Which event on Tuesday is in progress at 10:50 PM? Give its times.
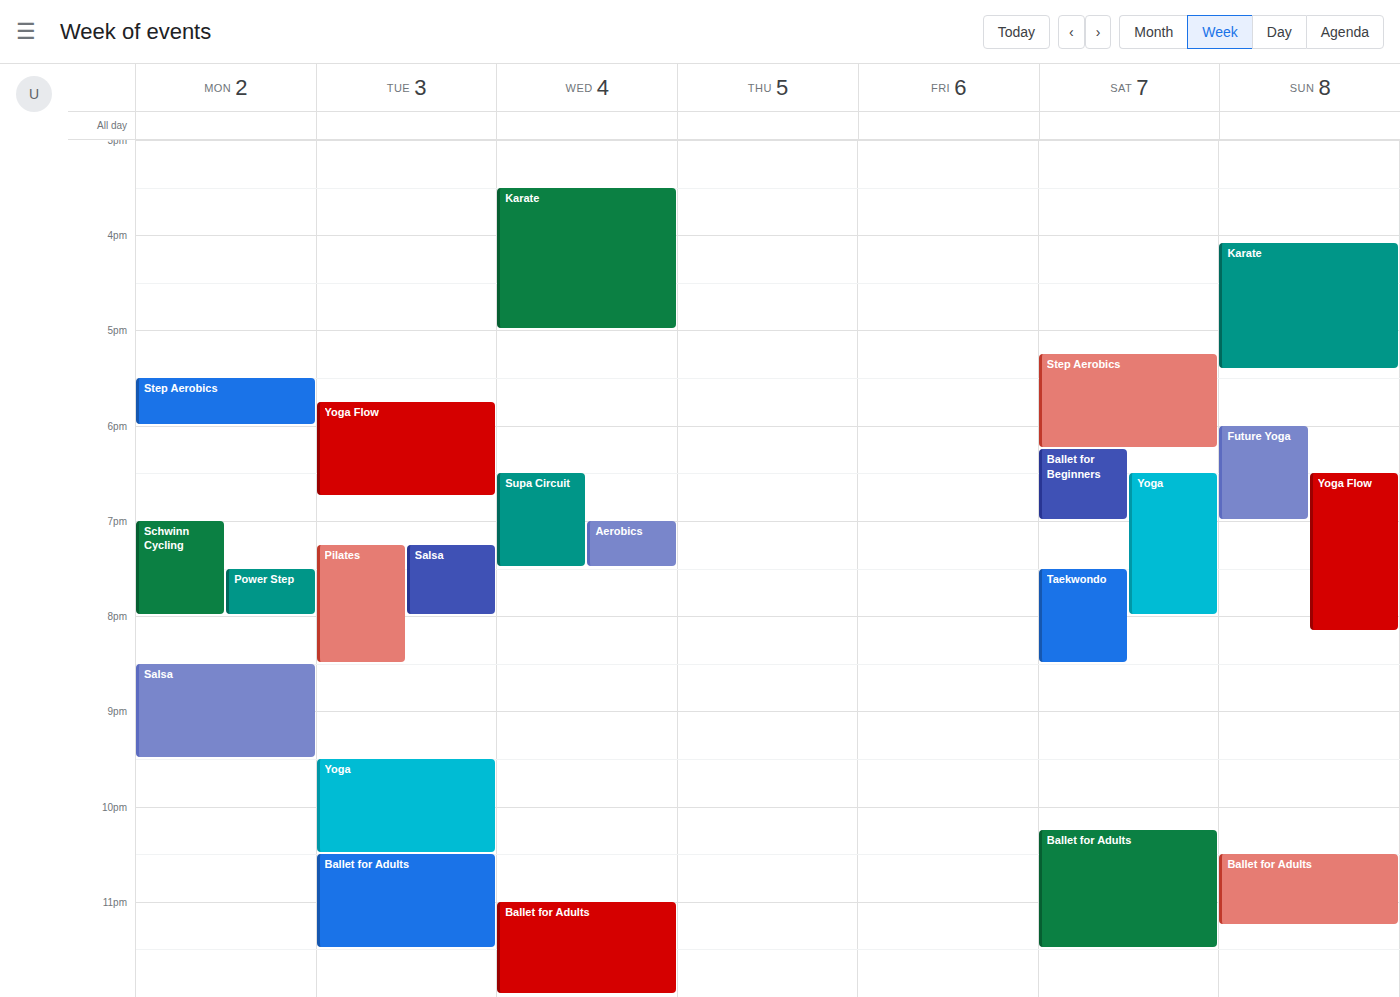
"Ballet for Adults", 10:30 PM to 11:30 PM